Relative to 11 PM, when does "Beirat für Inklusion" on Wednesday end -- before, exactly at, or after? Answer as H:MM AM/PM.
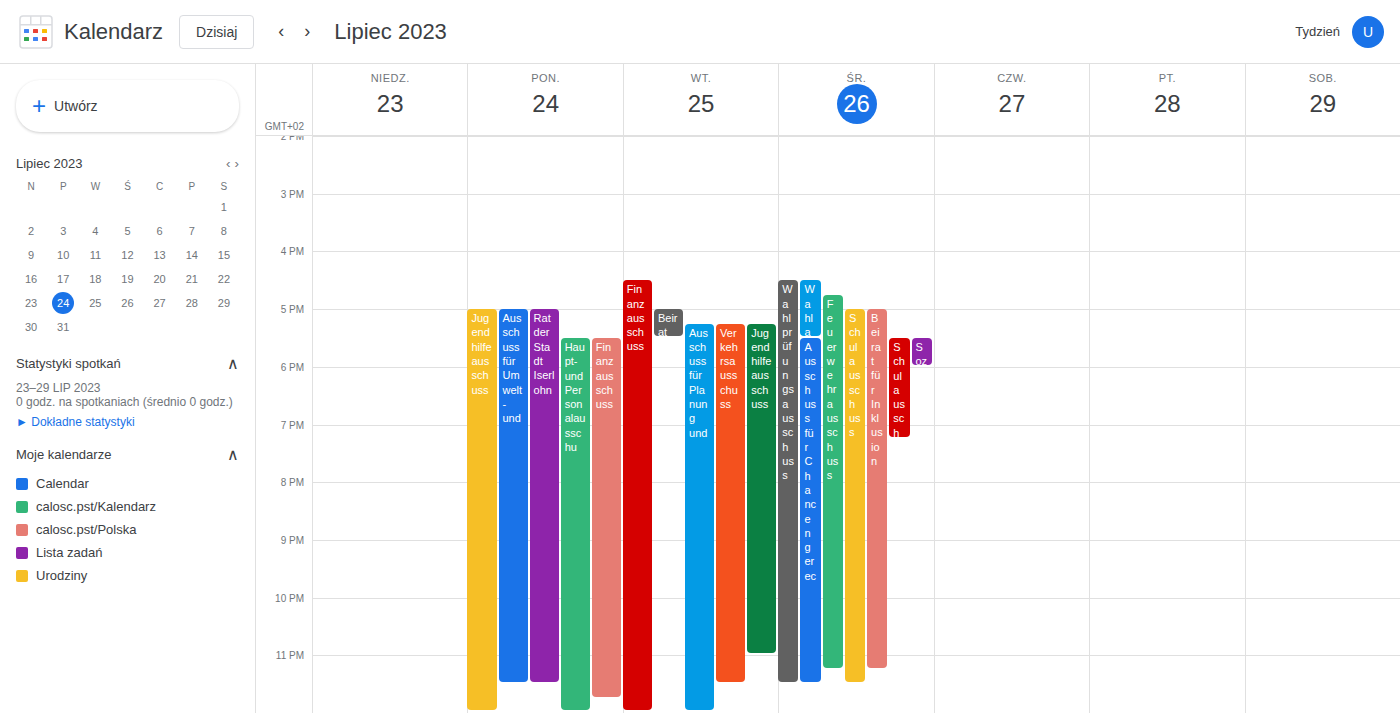
11:15 PM -- after 11 PM, 15 minutes below the 11 PM line.